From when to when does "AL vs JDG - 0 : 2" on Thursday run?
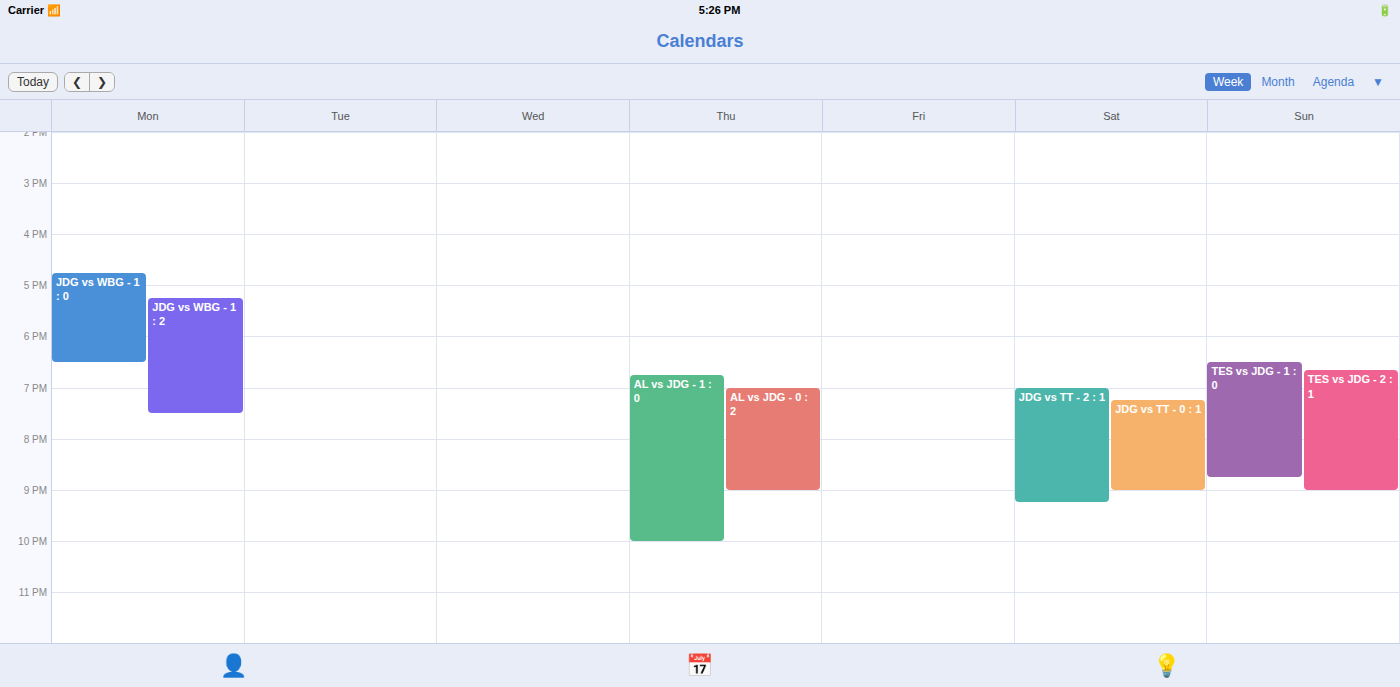
7:00 PM to 9:00 PM